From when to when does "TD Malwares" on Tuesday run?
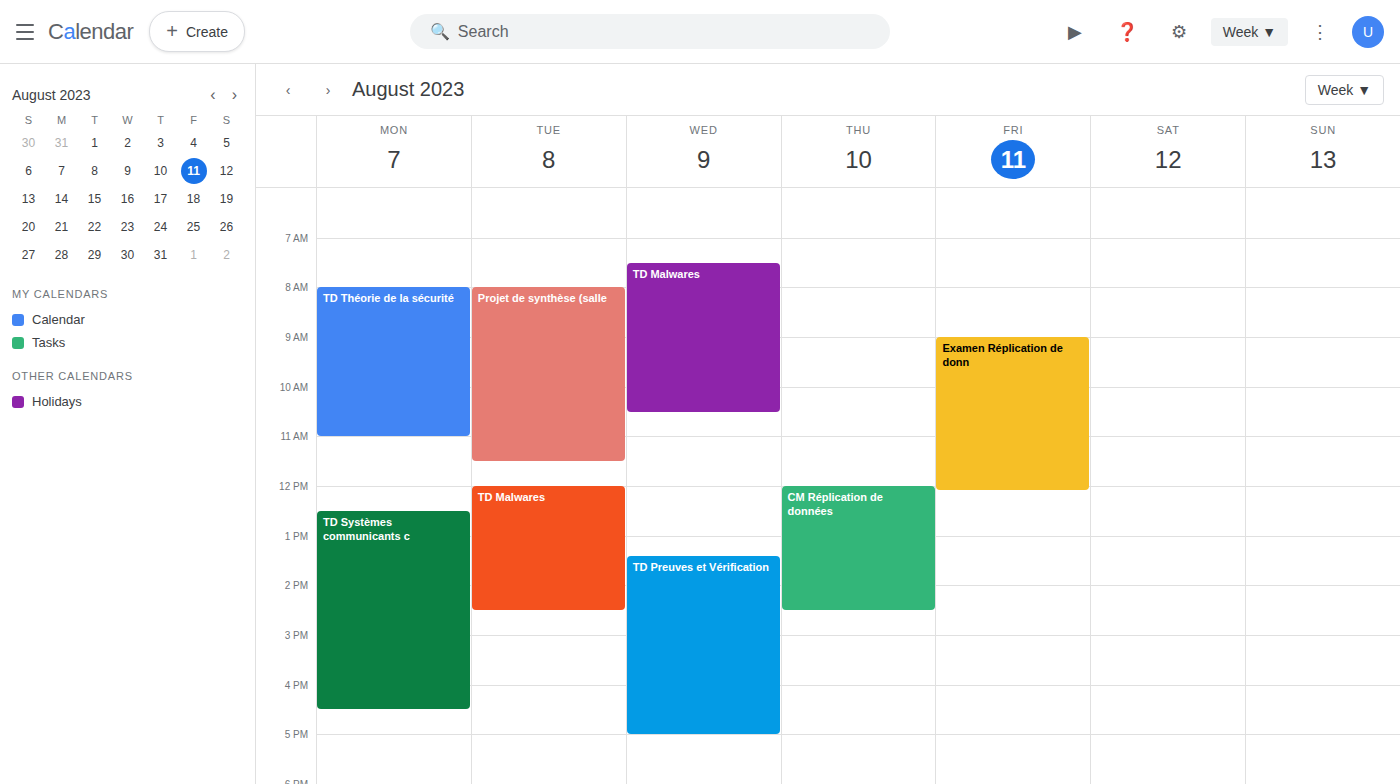
12:00 PM to 2:30 PM